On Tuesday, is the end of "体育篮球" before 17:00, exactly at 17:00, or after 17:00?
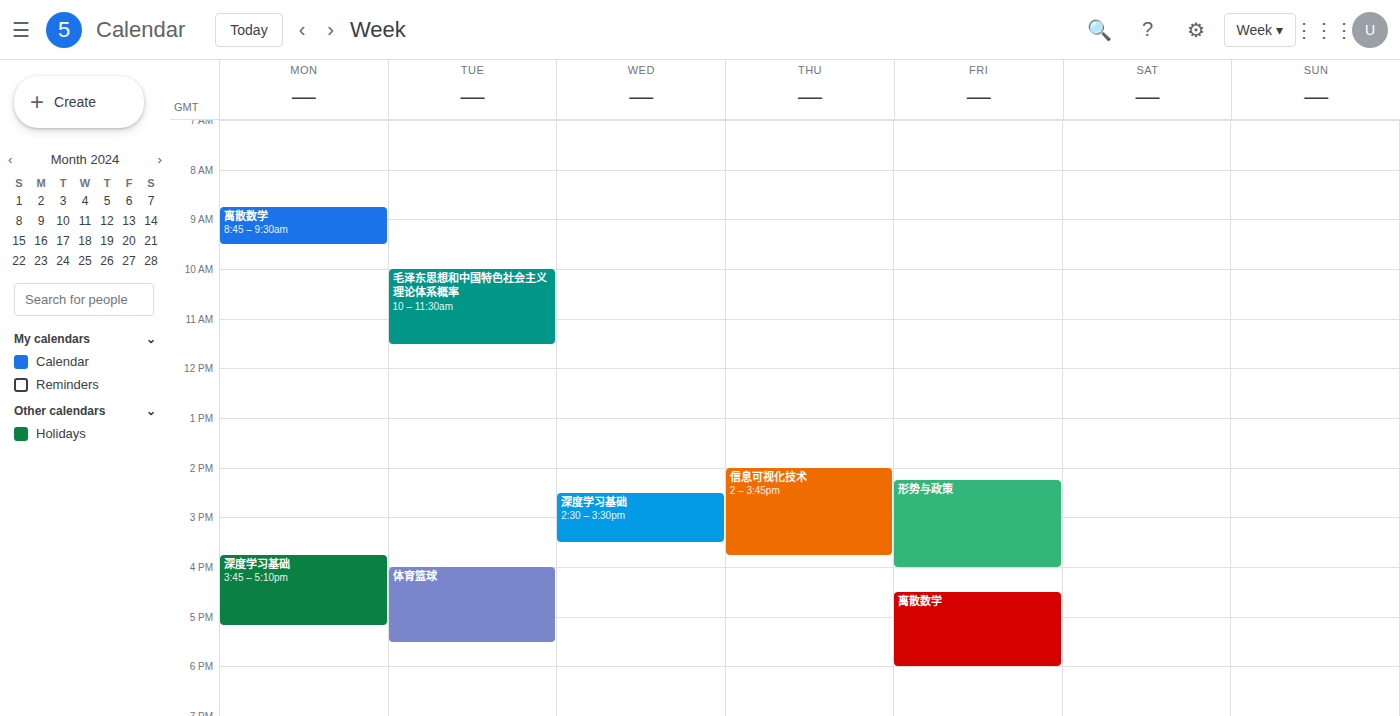
17:30 -- after 17:00, 30 minutes below the 17:00 line.